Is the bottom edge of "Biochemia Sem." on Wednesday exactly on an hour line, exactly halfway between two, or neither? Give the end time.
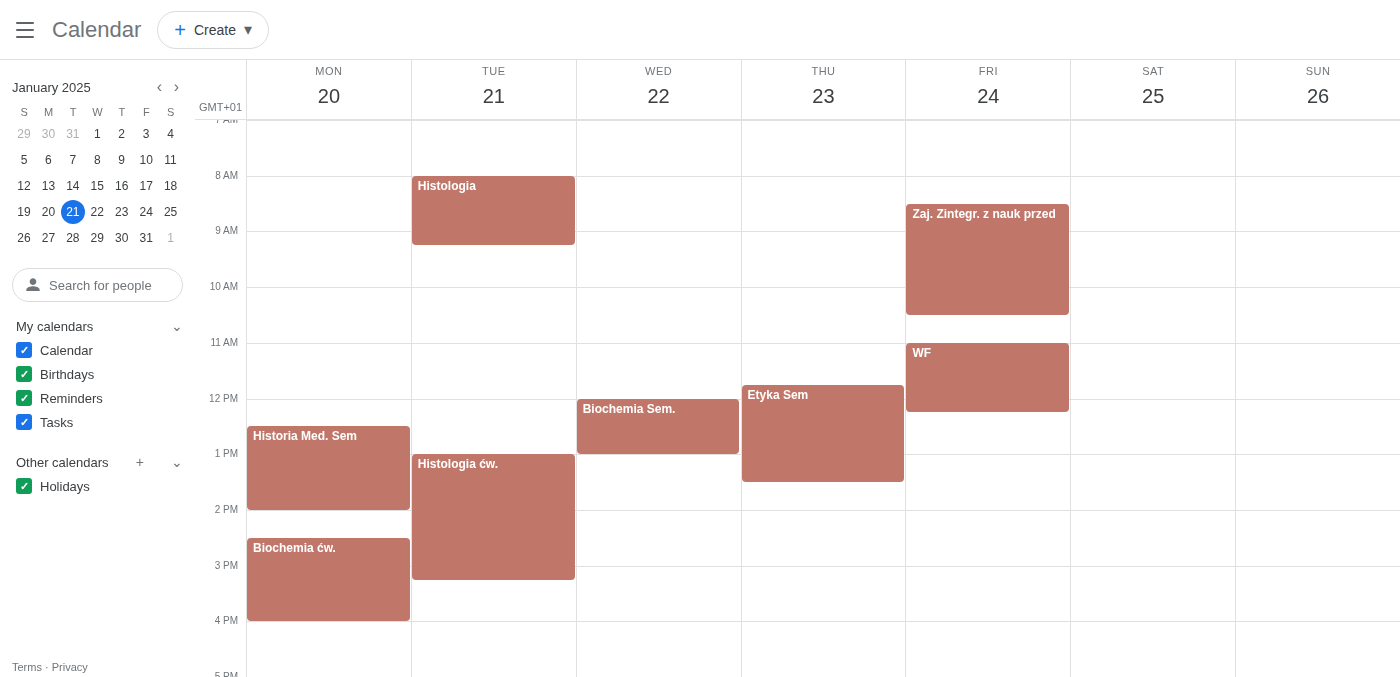
1:00 PM -- exactly on the 1 PM line.